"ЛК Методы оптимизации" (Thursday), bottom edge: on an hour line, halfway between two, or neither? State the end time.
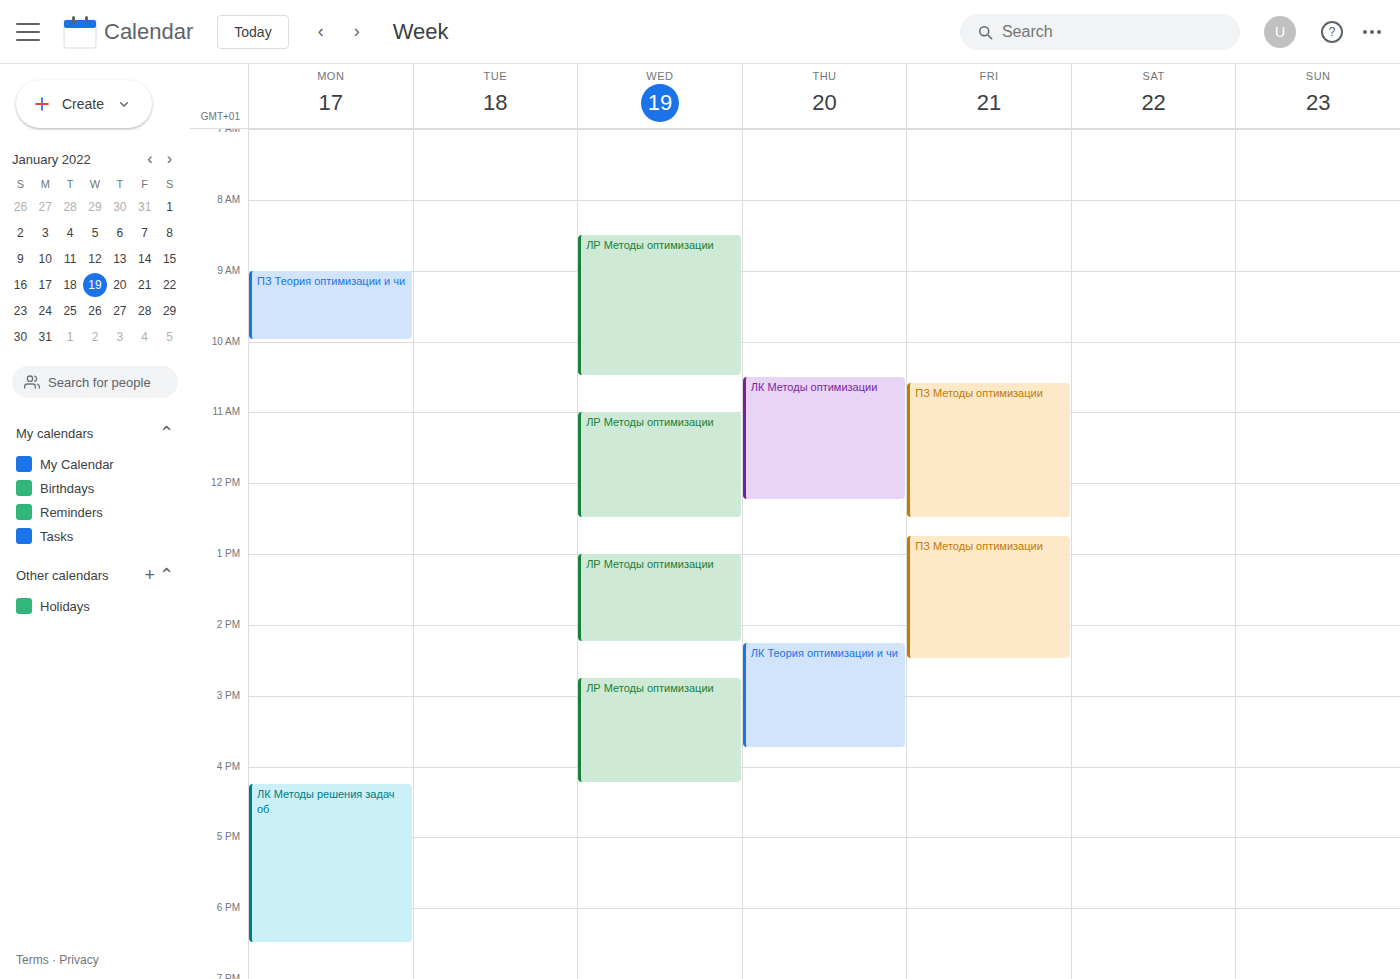
12:15 PM -- neither: a quarter of the way from the 12 PM line to the 1 PM line.